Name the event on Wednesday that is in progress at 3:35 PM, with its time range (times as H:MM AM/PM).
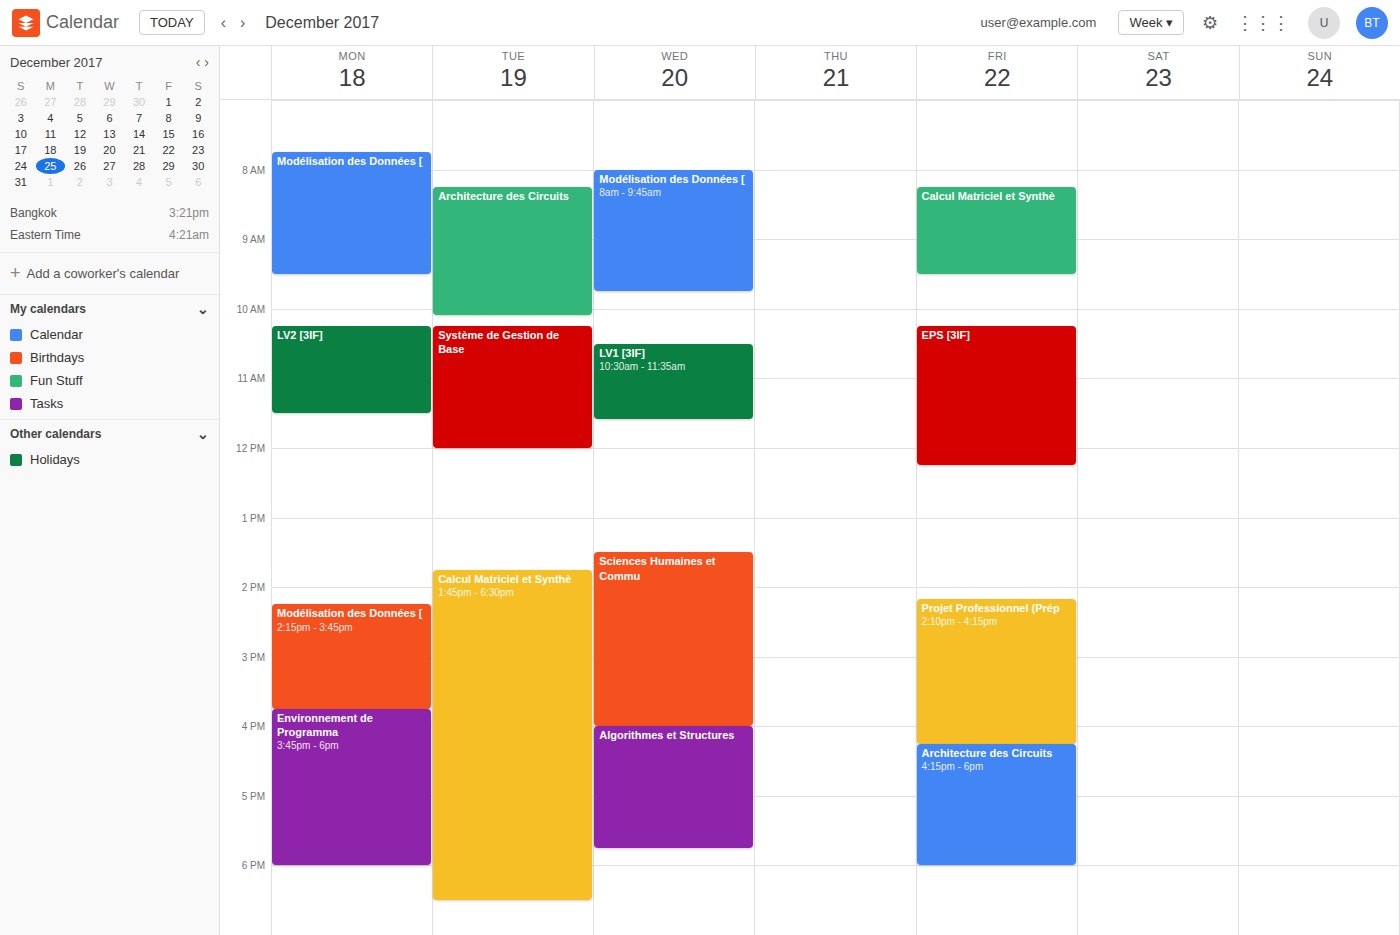
"Sciences Humaines et Commu", 1:30 PM to 4:00 PM